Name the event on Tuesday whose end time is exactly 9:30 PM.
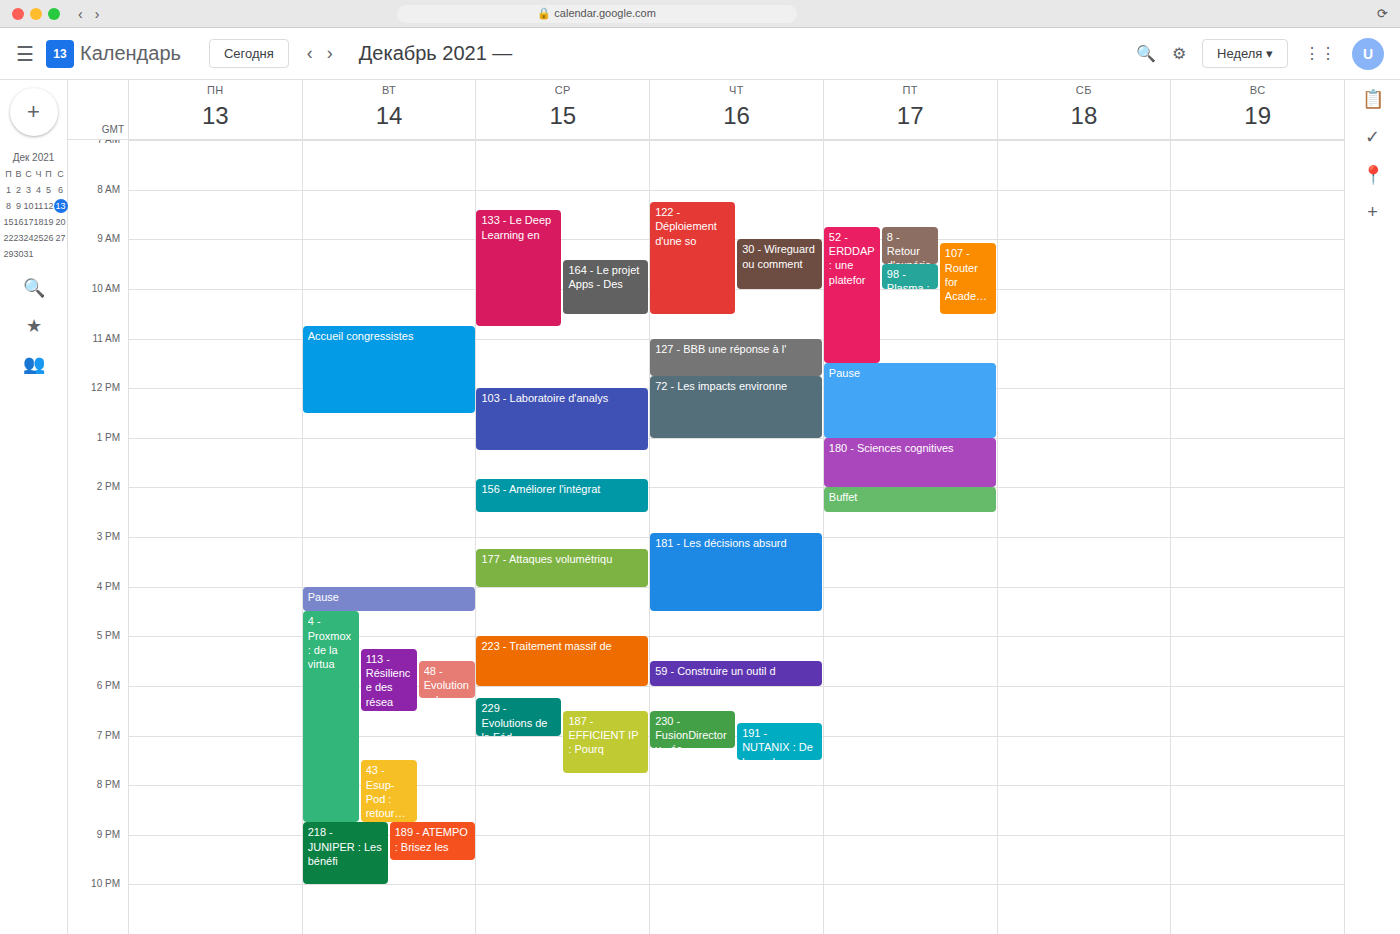
"189 - ATEMPO : Brisez les"